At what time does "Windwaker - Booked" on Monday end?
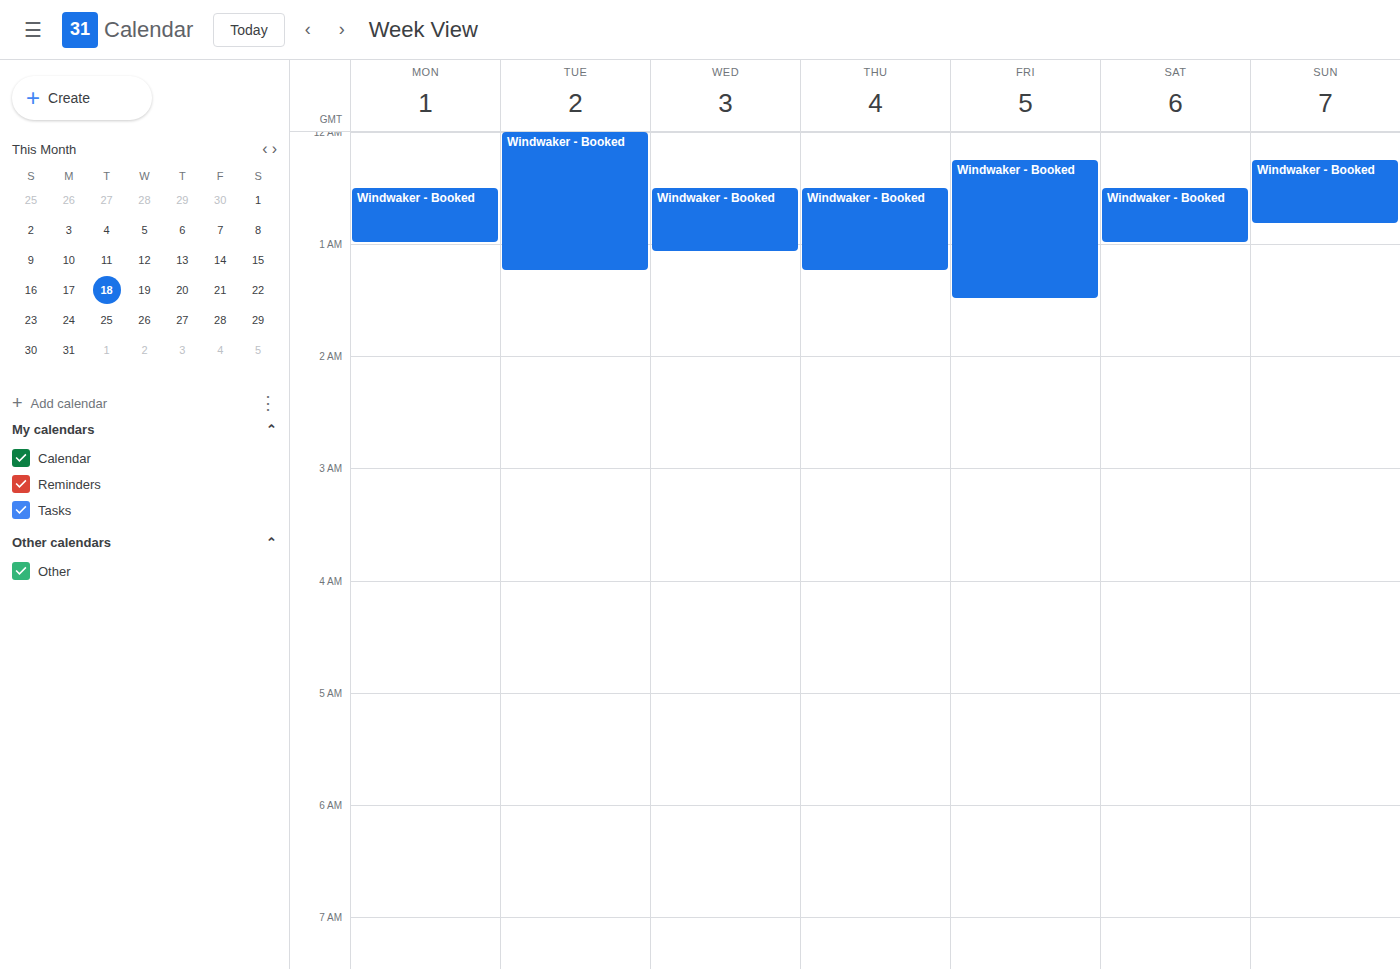
1:00 AM